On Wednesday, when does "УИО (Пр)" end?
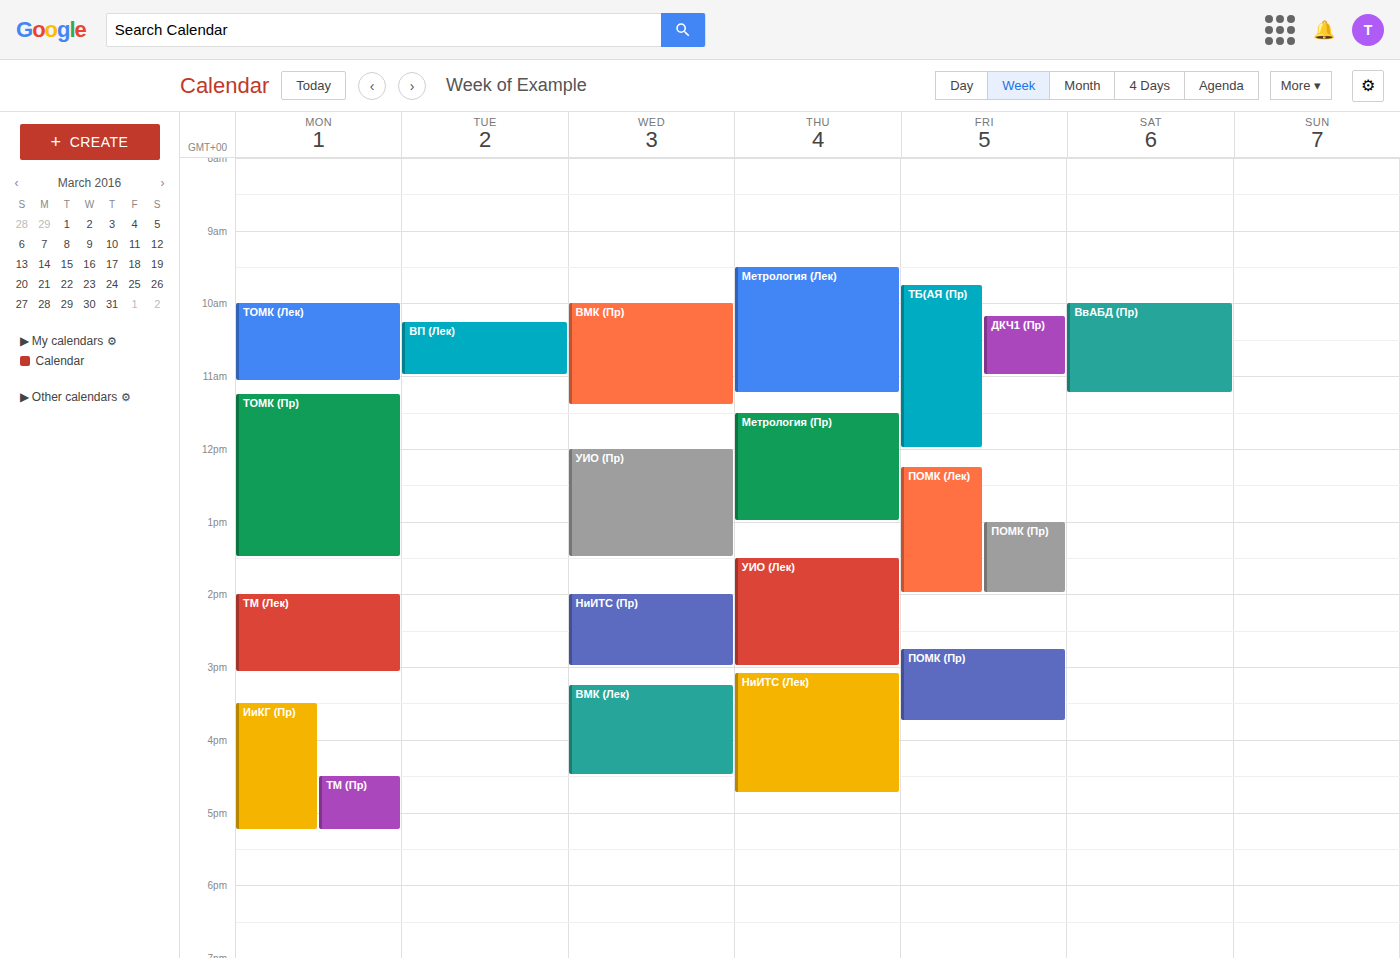
13:30